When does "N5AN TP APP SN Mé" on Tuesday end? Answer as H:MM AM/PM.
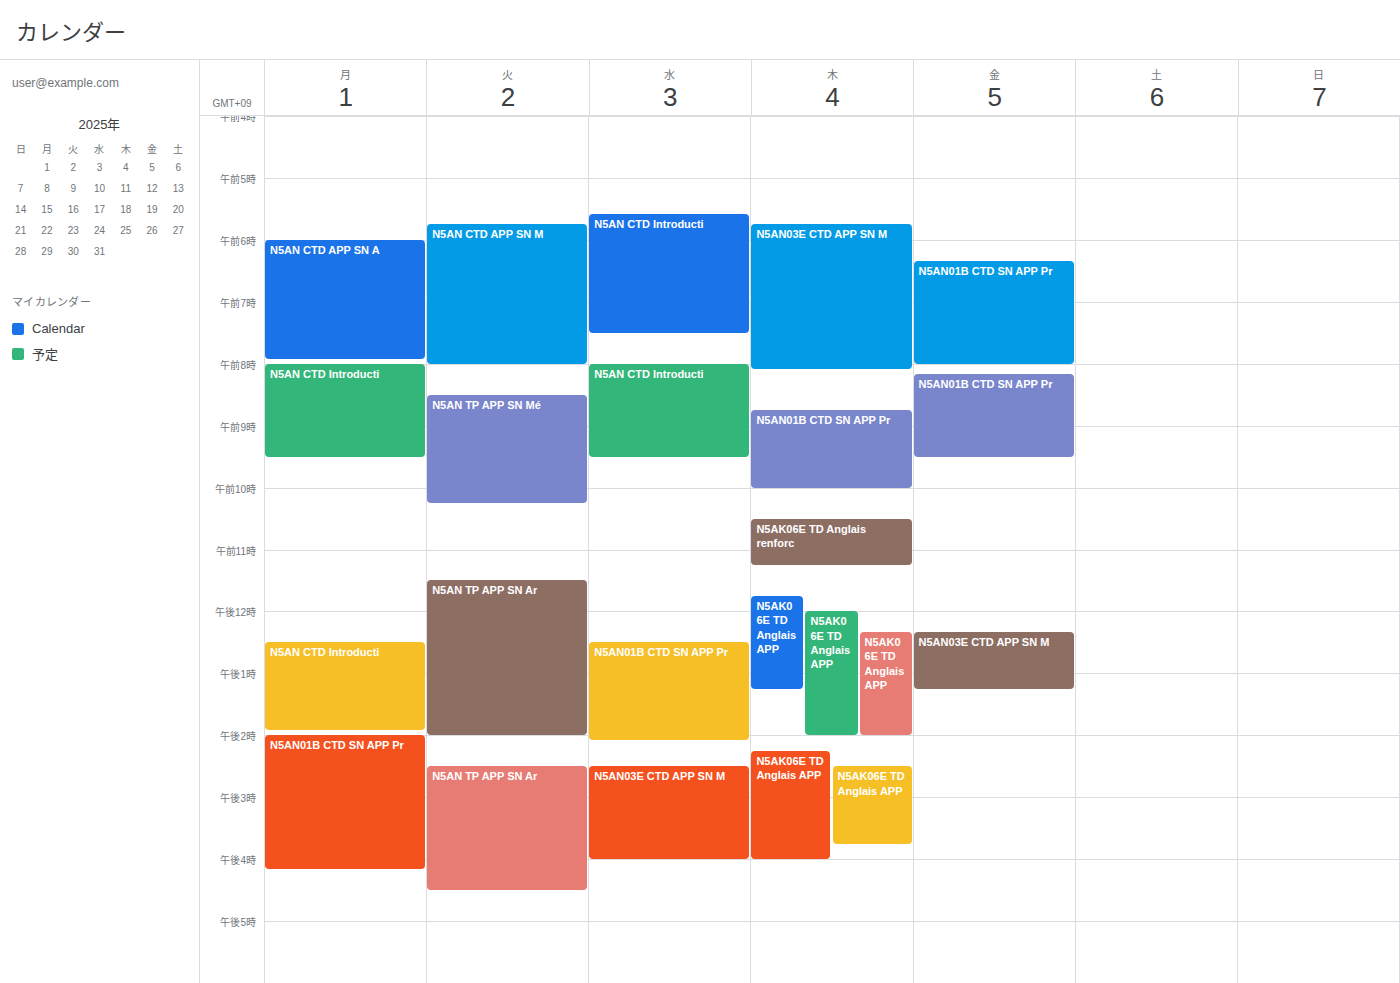
10:15 AM